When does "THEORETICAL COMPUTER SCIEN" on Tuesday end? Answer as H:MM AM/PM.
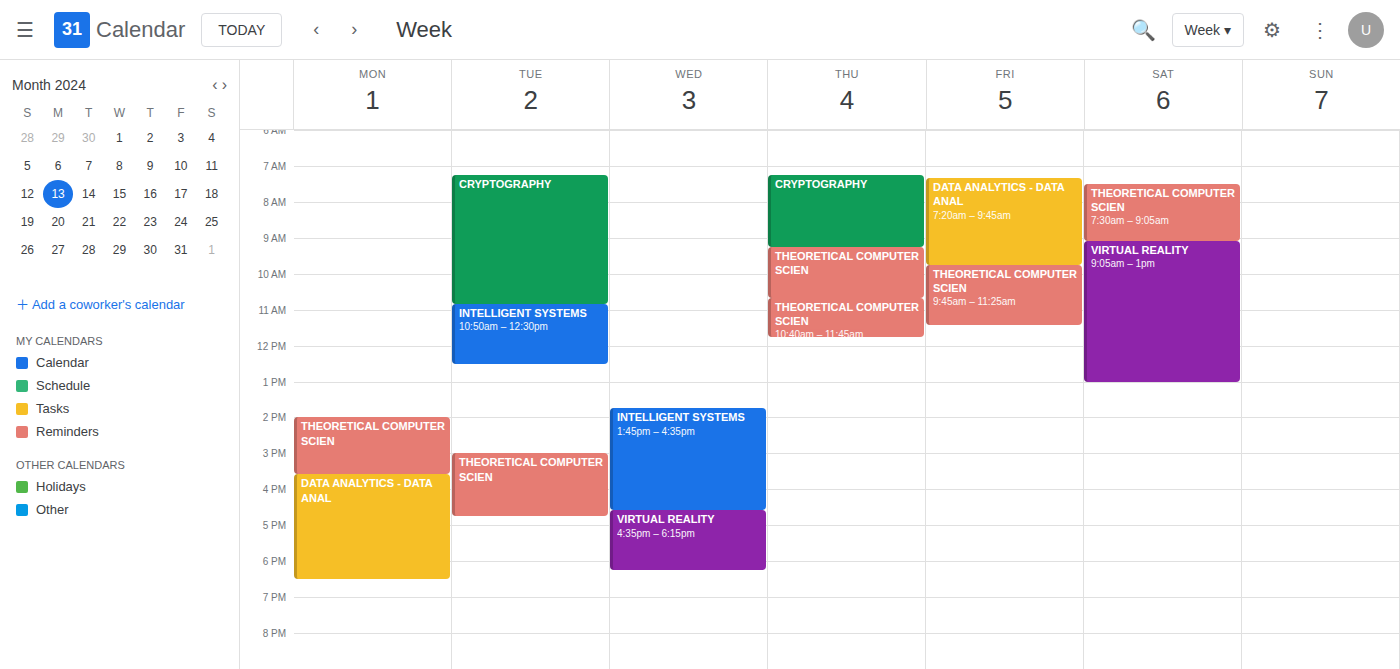
4:45 PM